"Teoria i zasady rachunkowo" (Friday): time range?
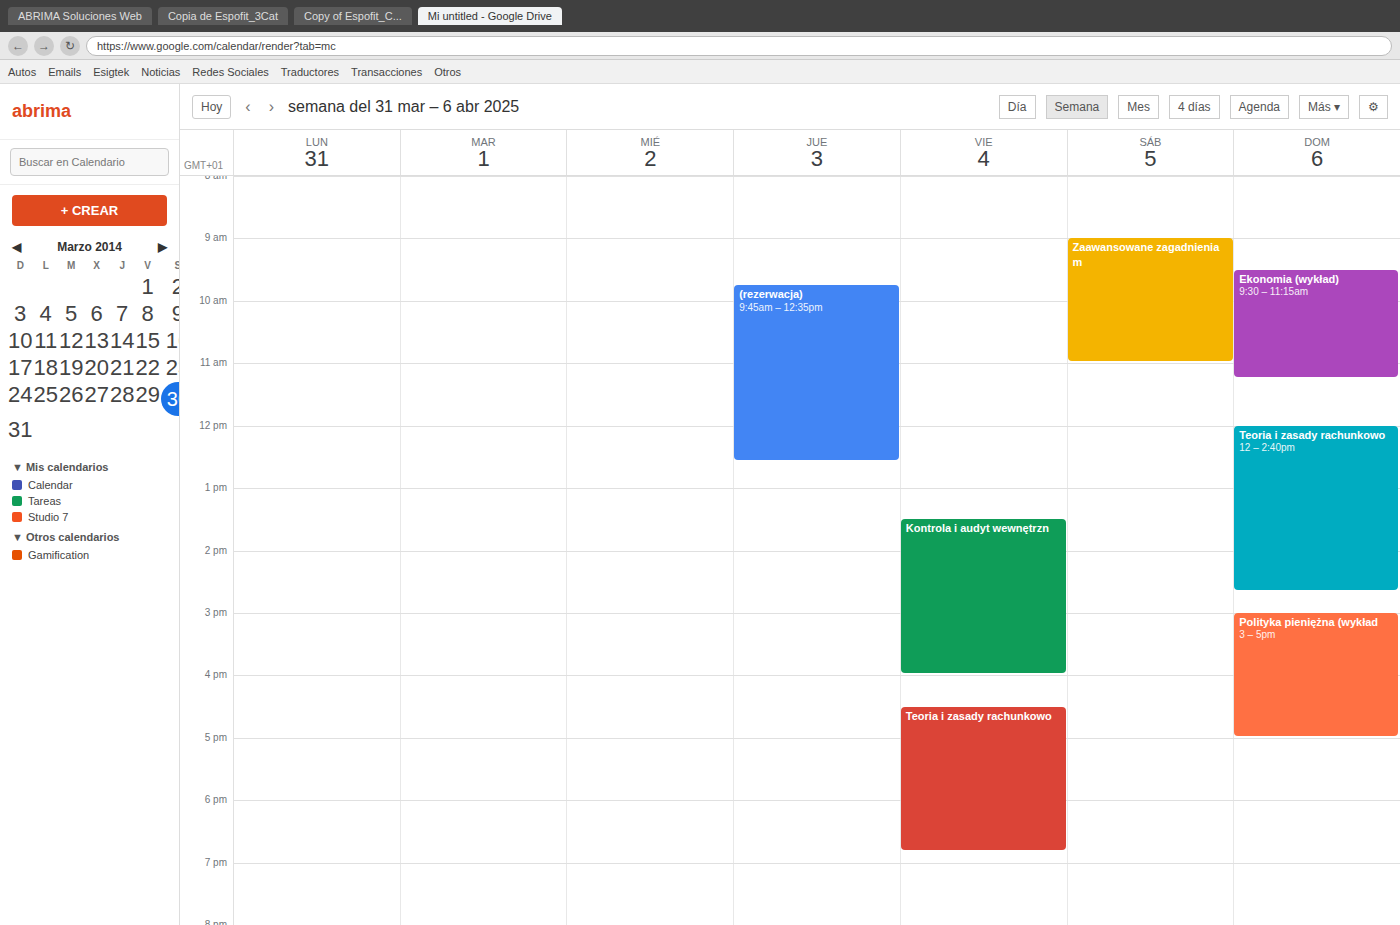
16:30 to 18:50